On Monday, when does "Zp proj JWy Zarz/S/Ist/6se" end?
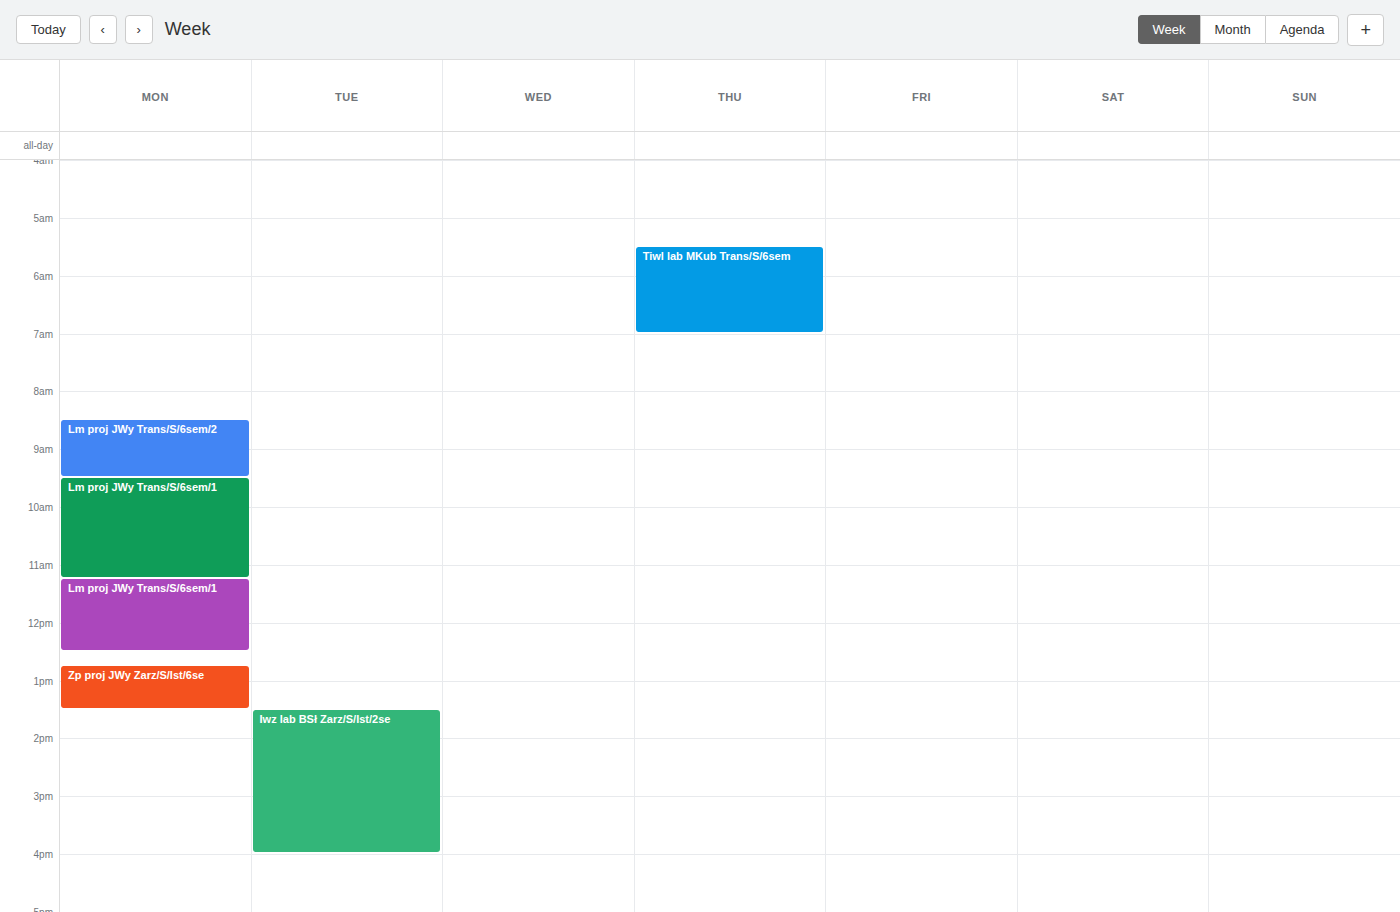
1:30 PM